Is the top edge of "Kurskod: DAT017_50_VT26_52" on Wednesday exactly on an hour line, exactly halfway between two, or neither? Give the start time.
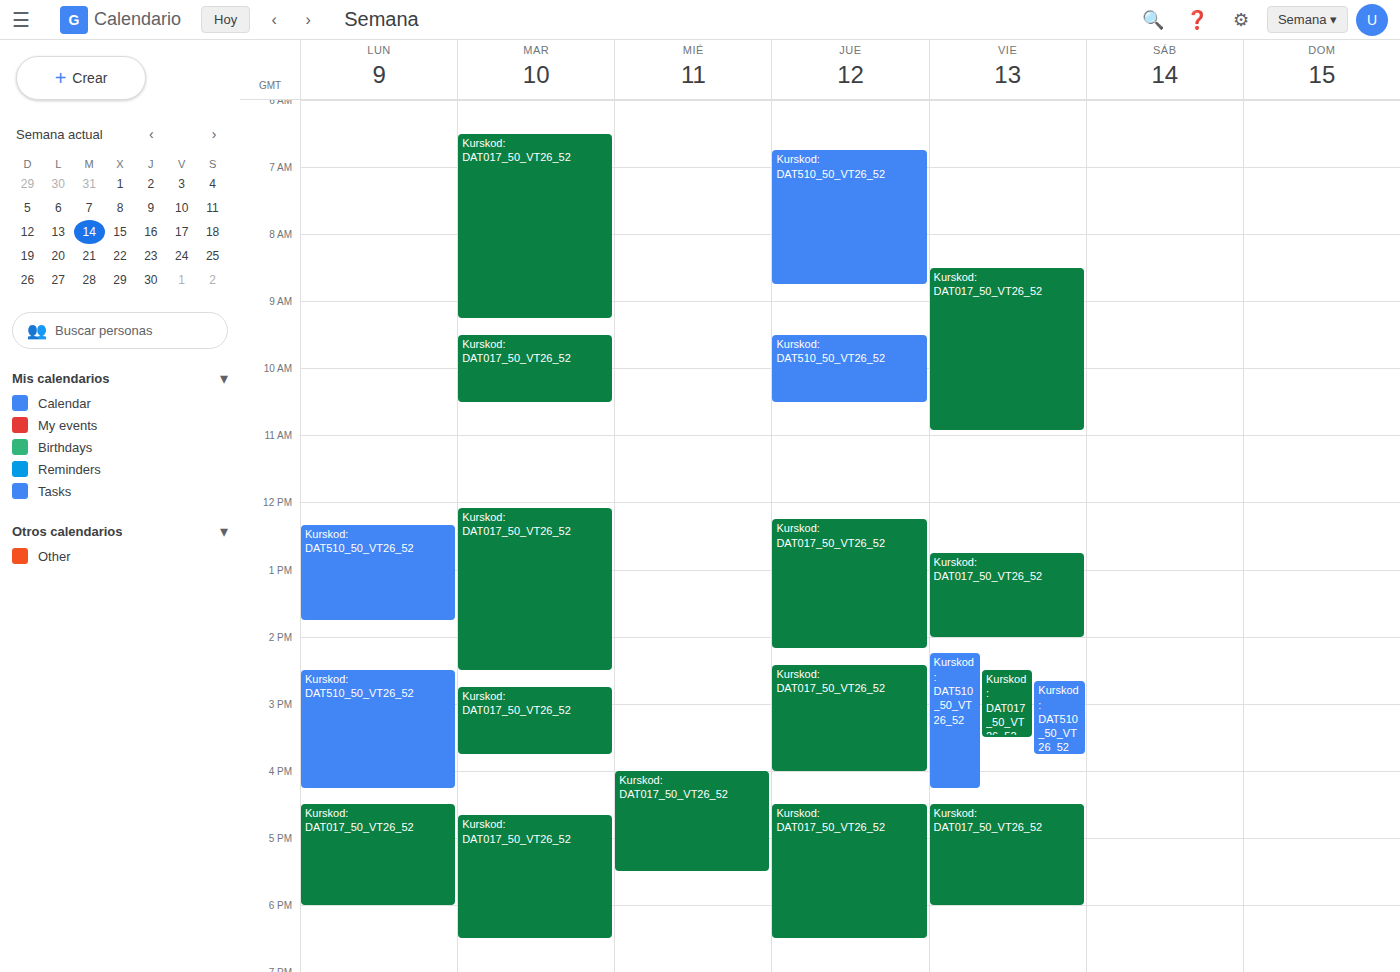
4:00 PM -- exactly on the 4 PM line.